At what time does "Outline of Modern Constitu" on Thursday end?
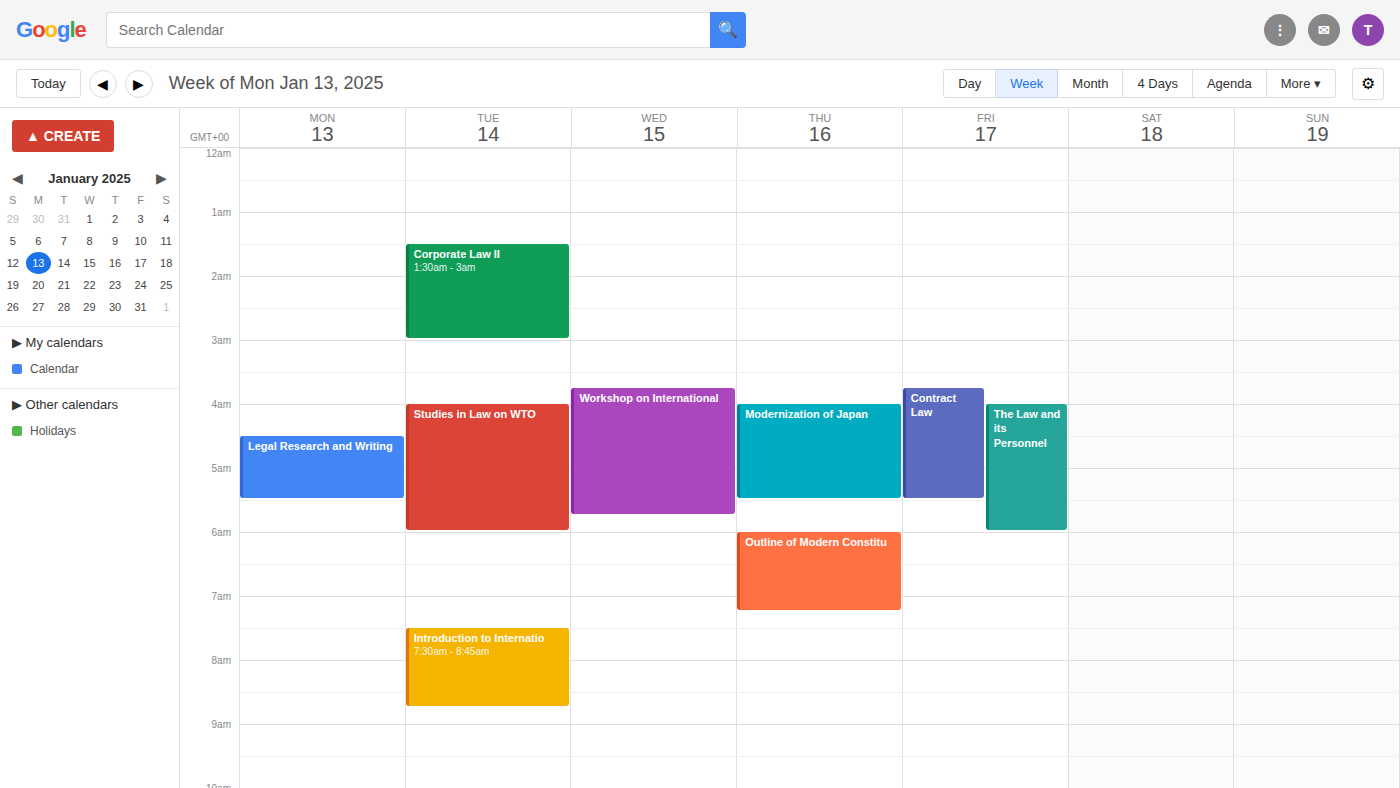
07:15